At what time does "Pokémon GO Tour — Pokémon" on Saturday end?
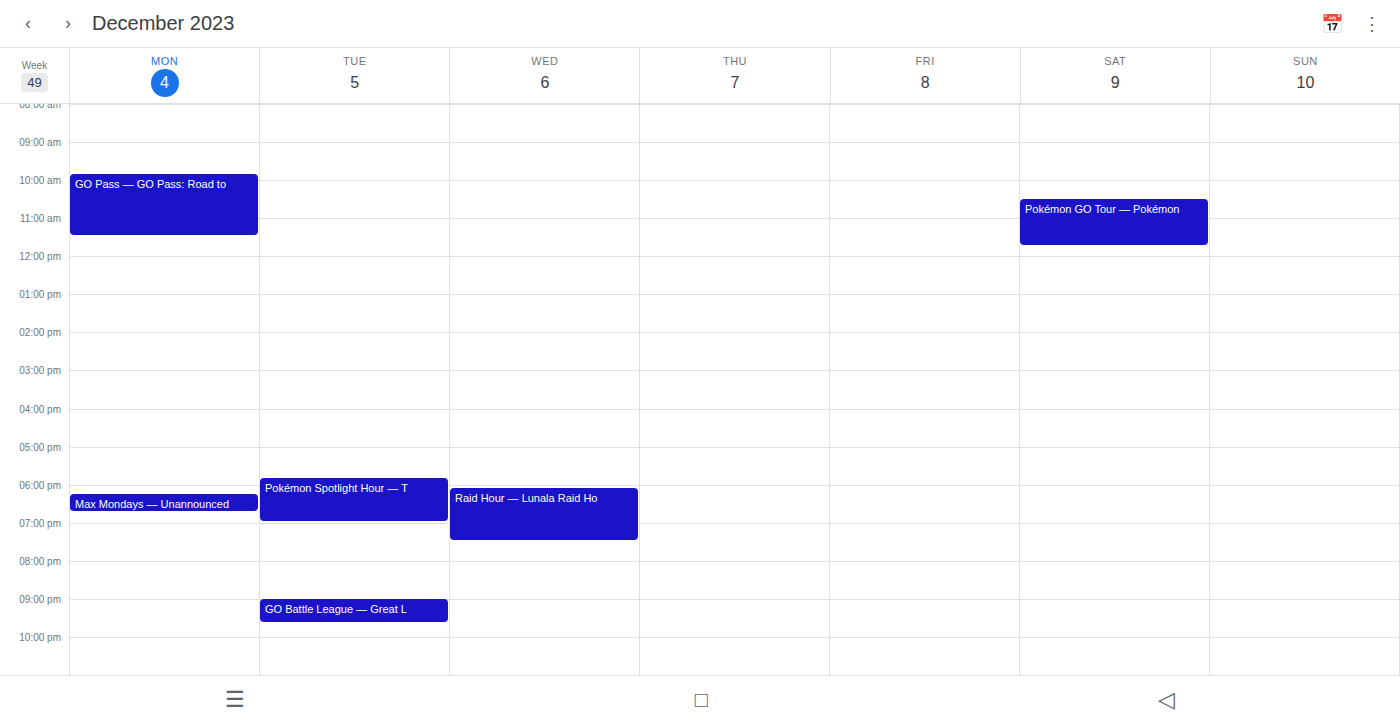
11:45 AM